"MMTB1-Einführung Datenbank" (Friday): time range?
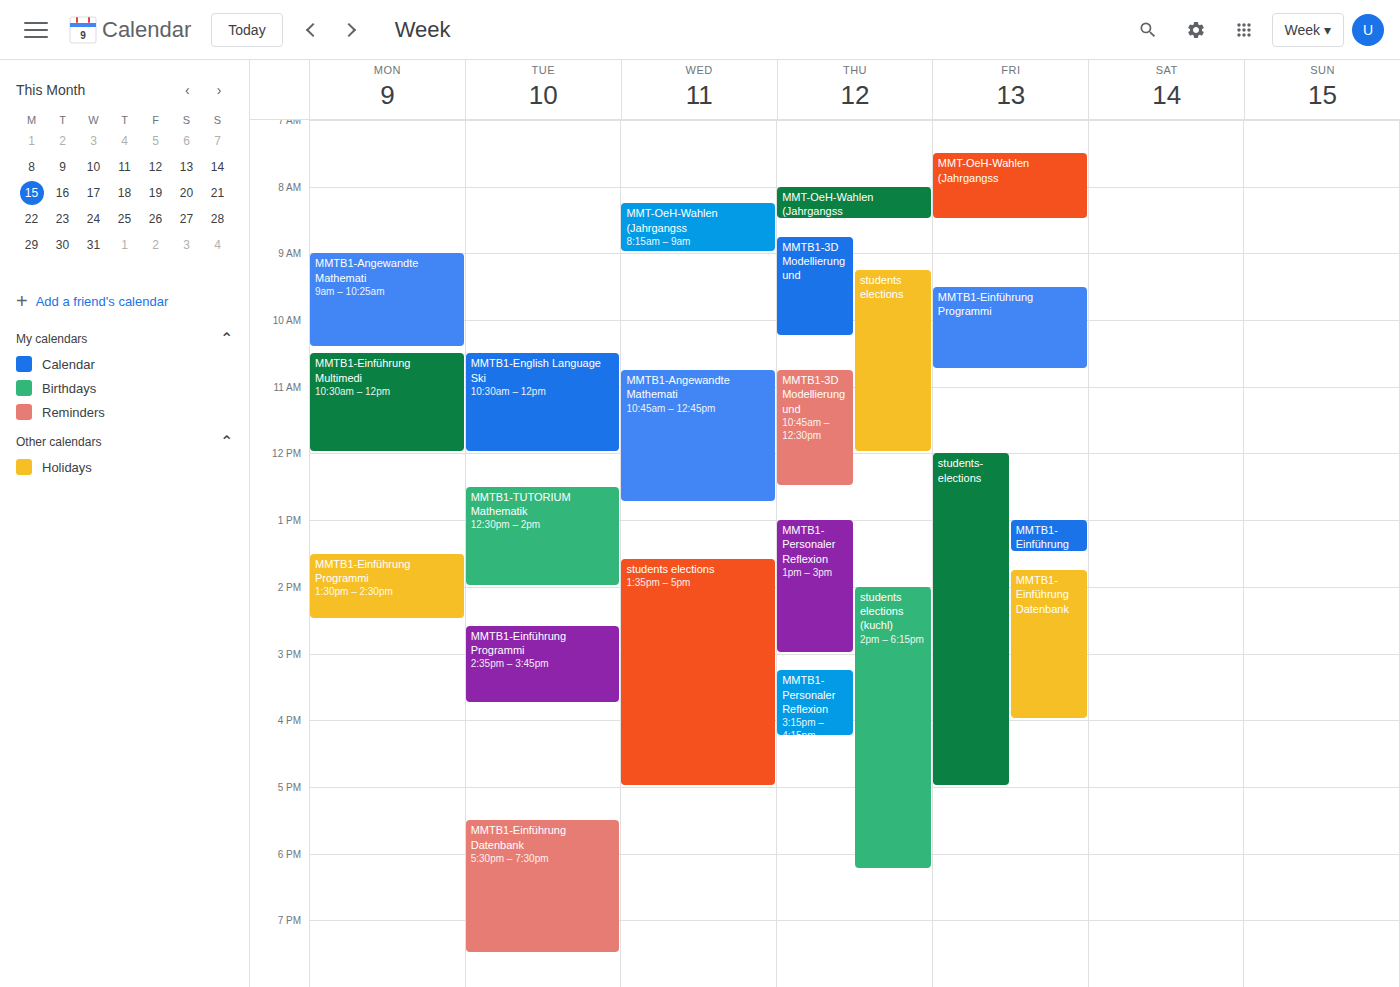
1:45 PM to 4:00 PM